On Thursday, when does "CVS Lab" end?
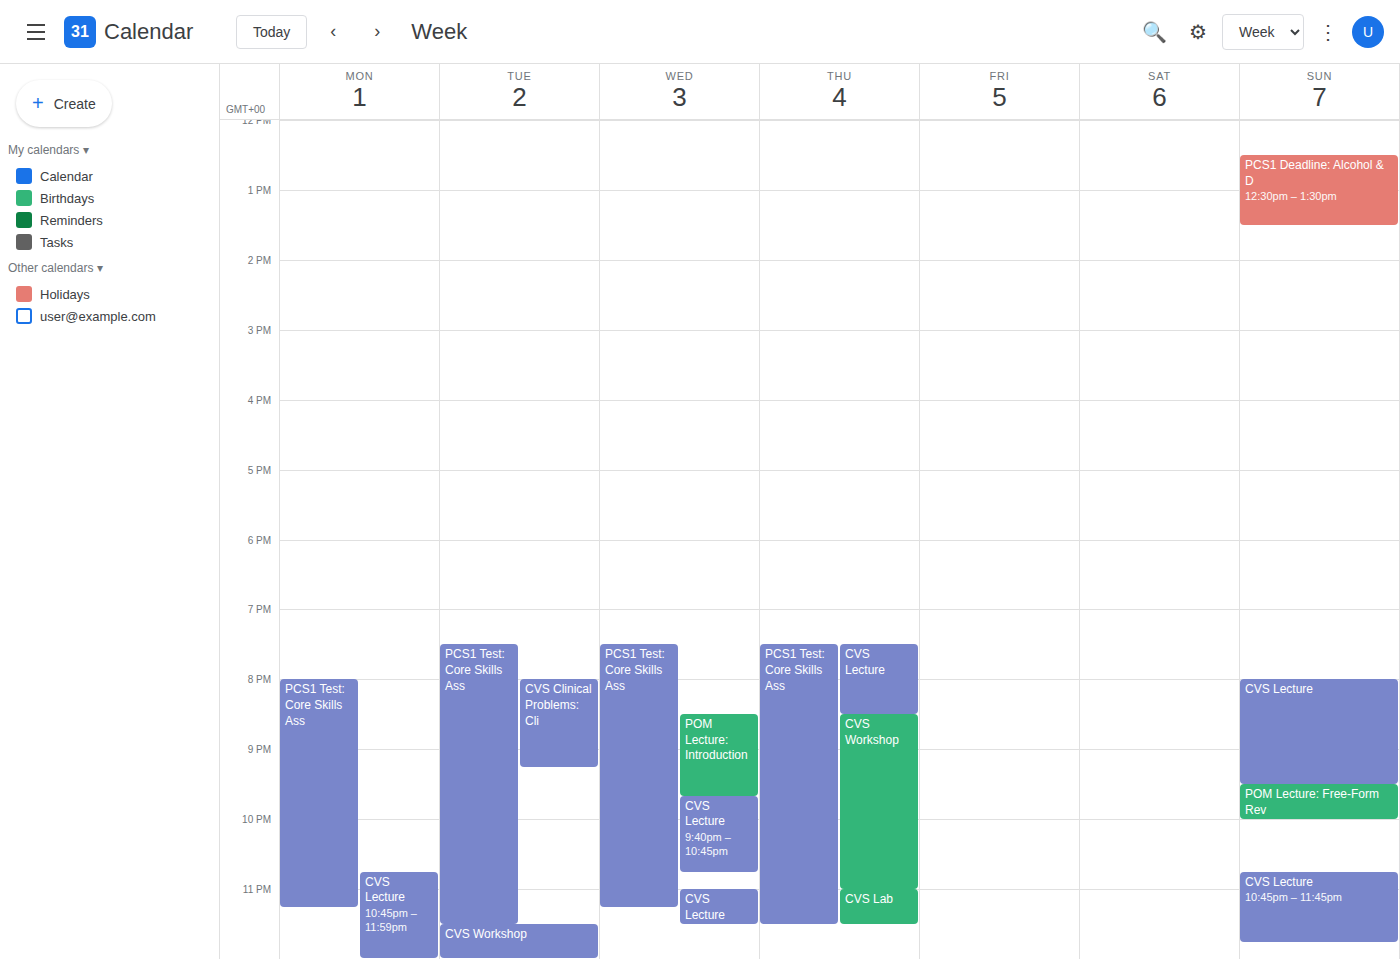
11:30 PM